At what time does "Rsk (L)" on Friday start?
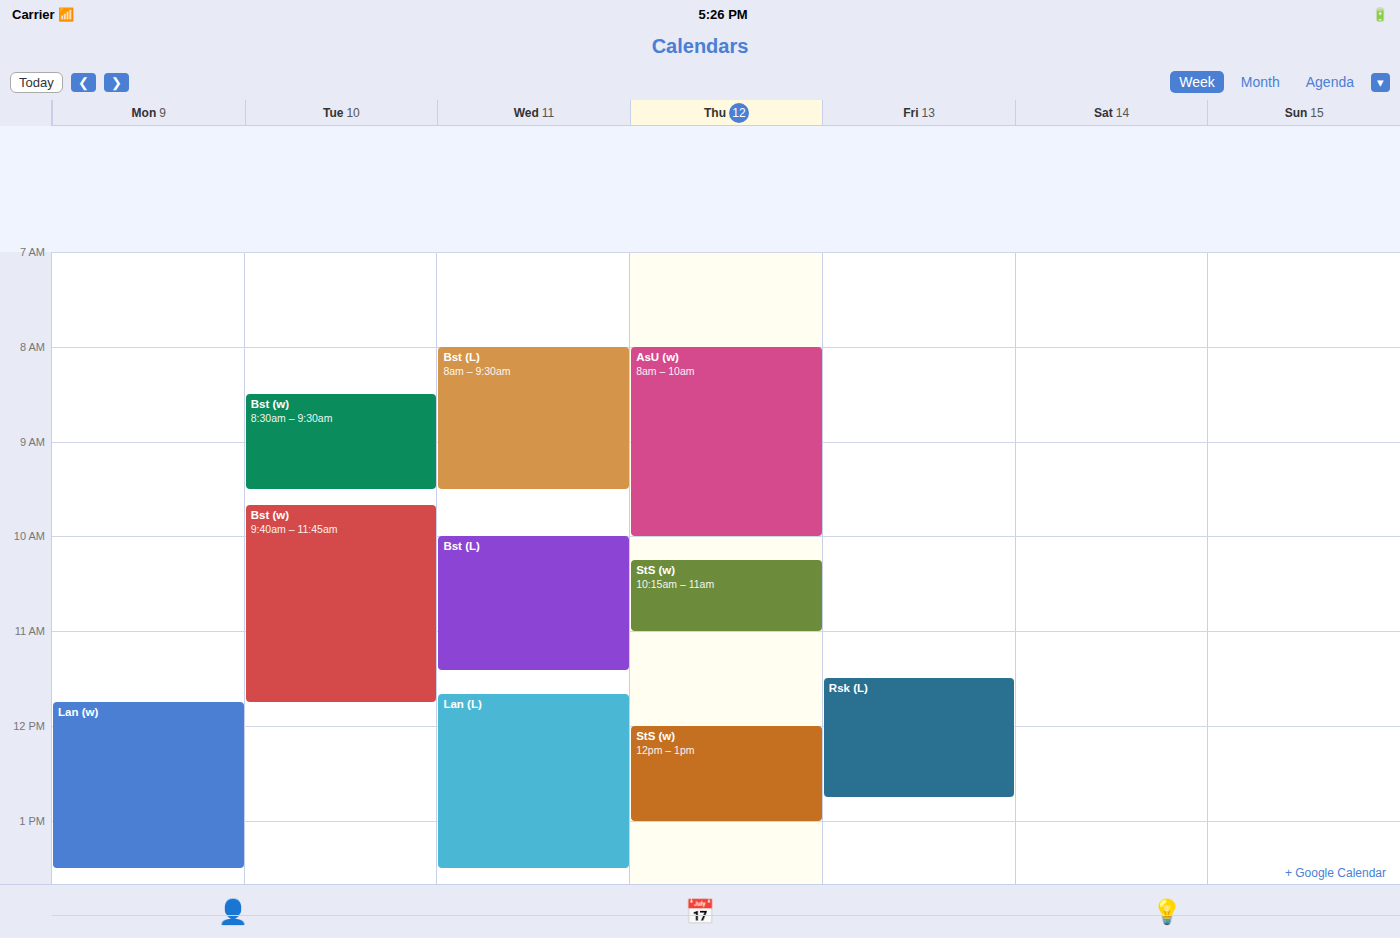
11:30